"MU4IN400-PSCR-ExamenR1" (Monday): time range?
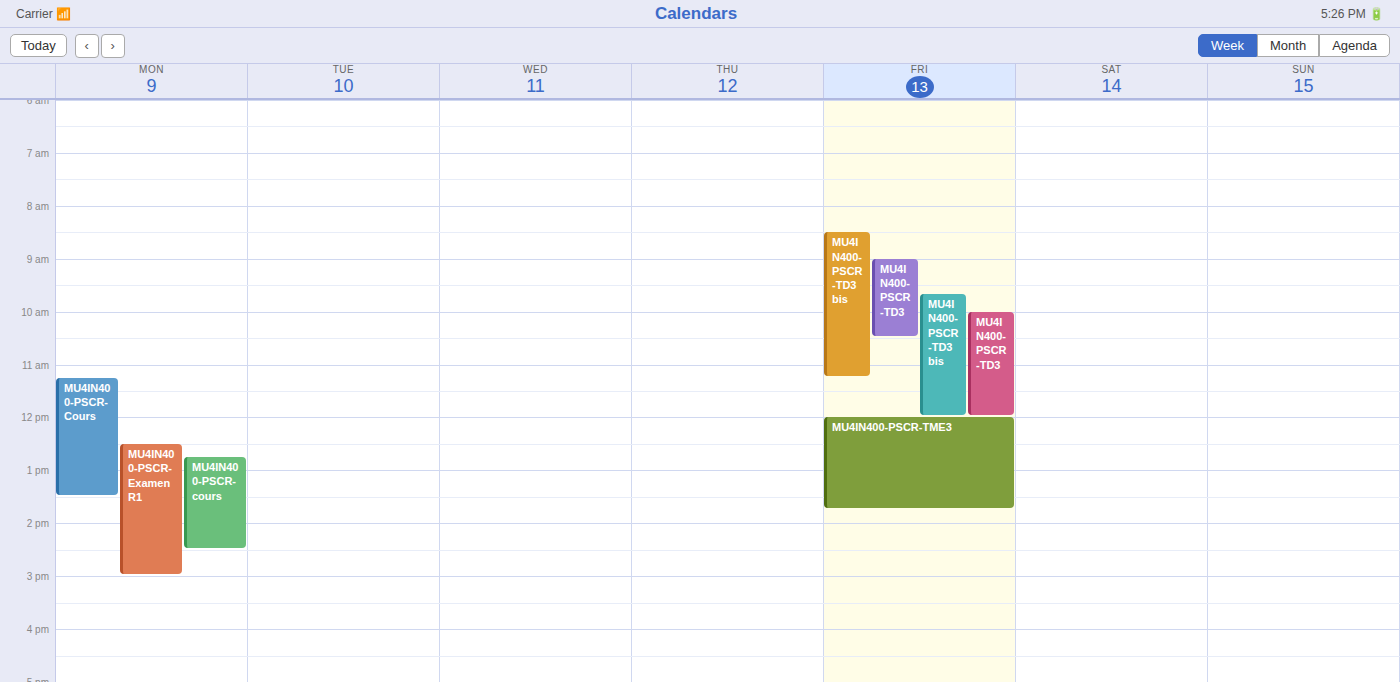
12:30 PM to 3:00 PM